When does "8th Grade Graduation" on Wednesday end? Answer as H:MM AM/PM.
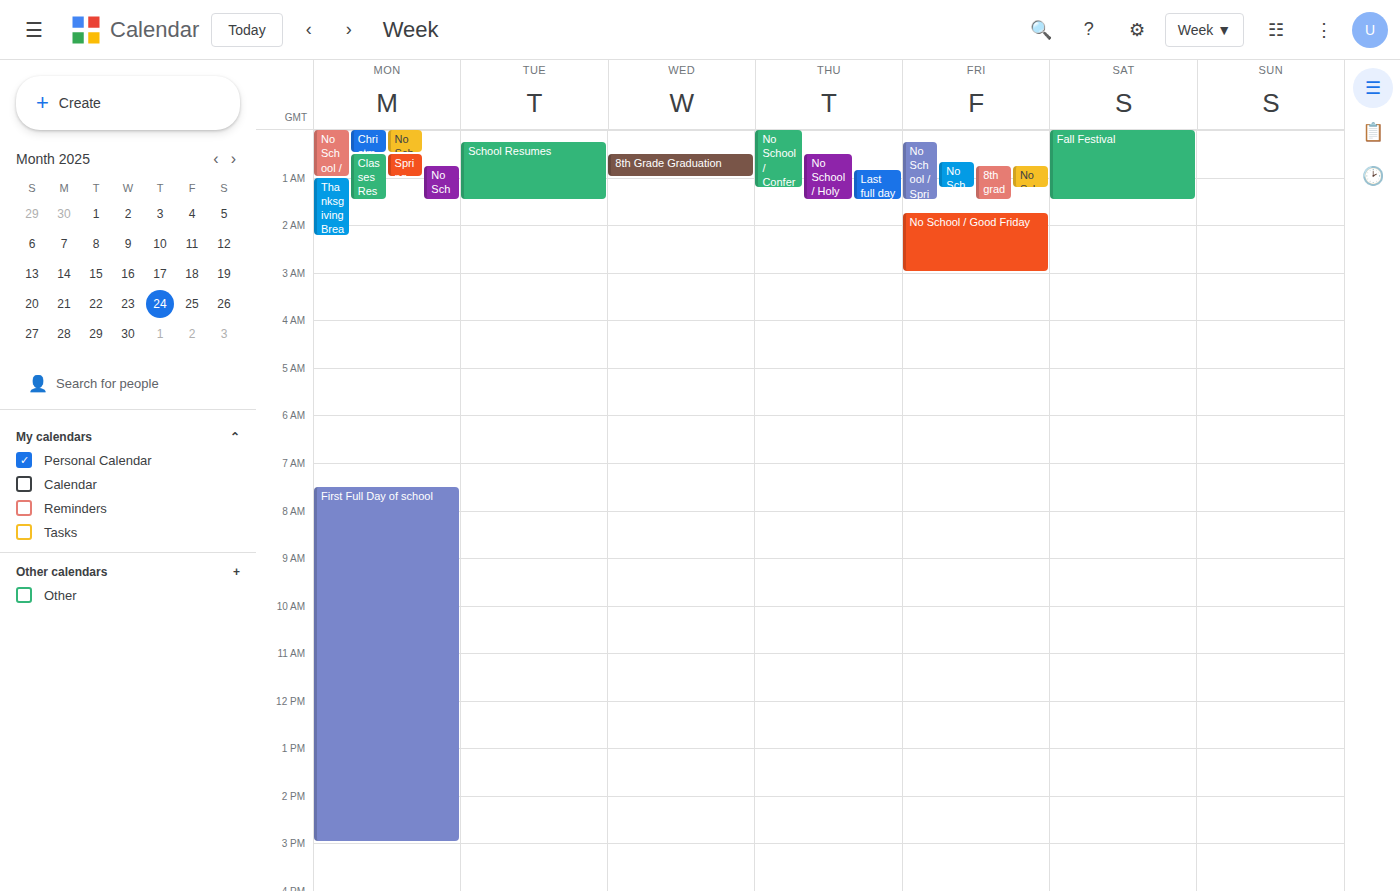
1:00 AM